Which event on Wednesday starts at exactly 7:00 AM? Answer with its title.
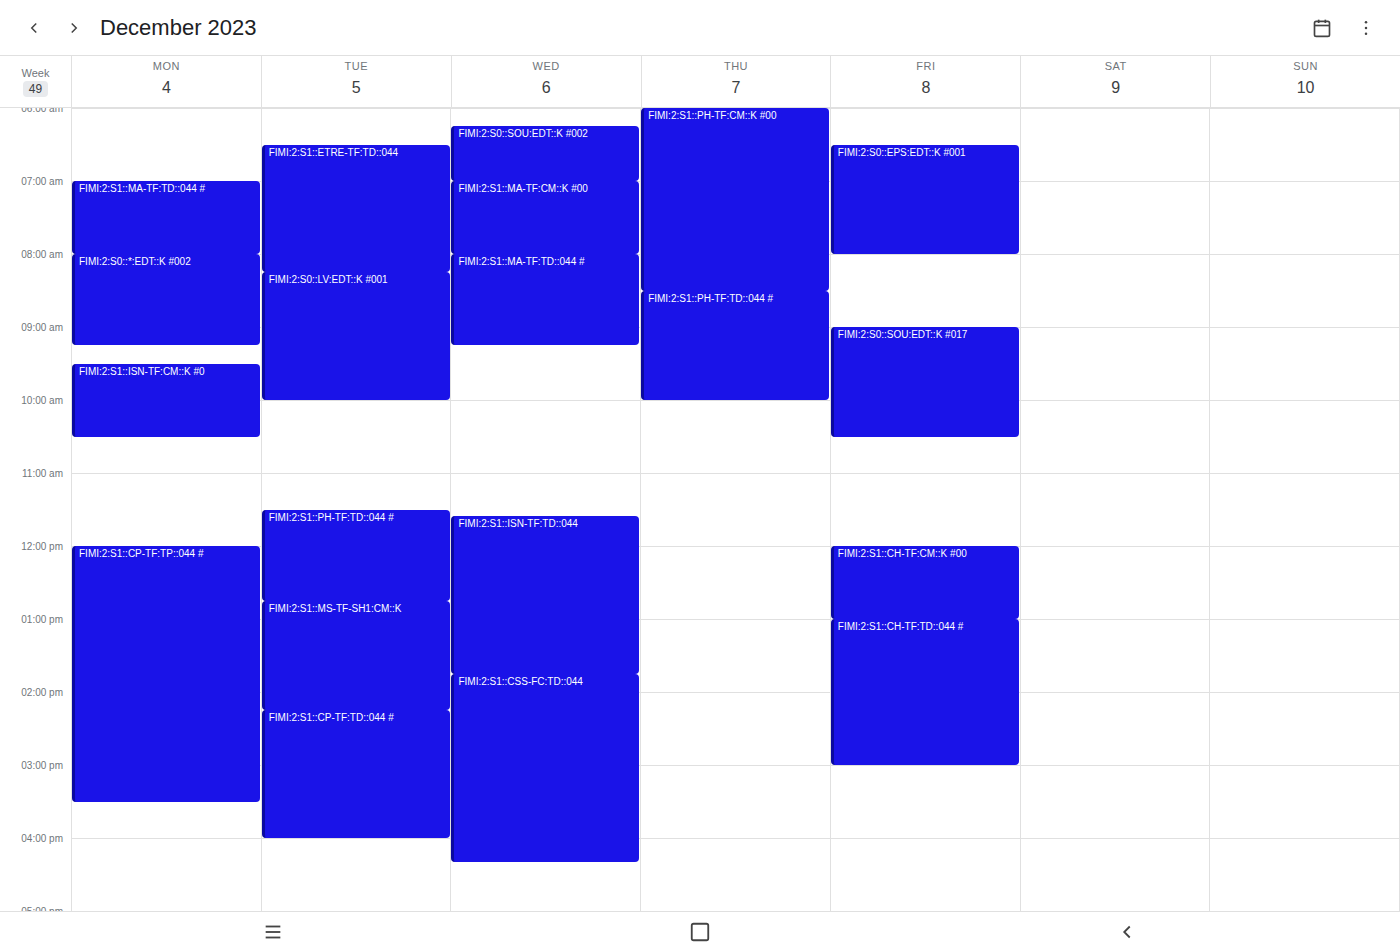
"FIMI:2:S1::MA-TF:CM::K #00"